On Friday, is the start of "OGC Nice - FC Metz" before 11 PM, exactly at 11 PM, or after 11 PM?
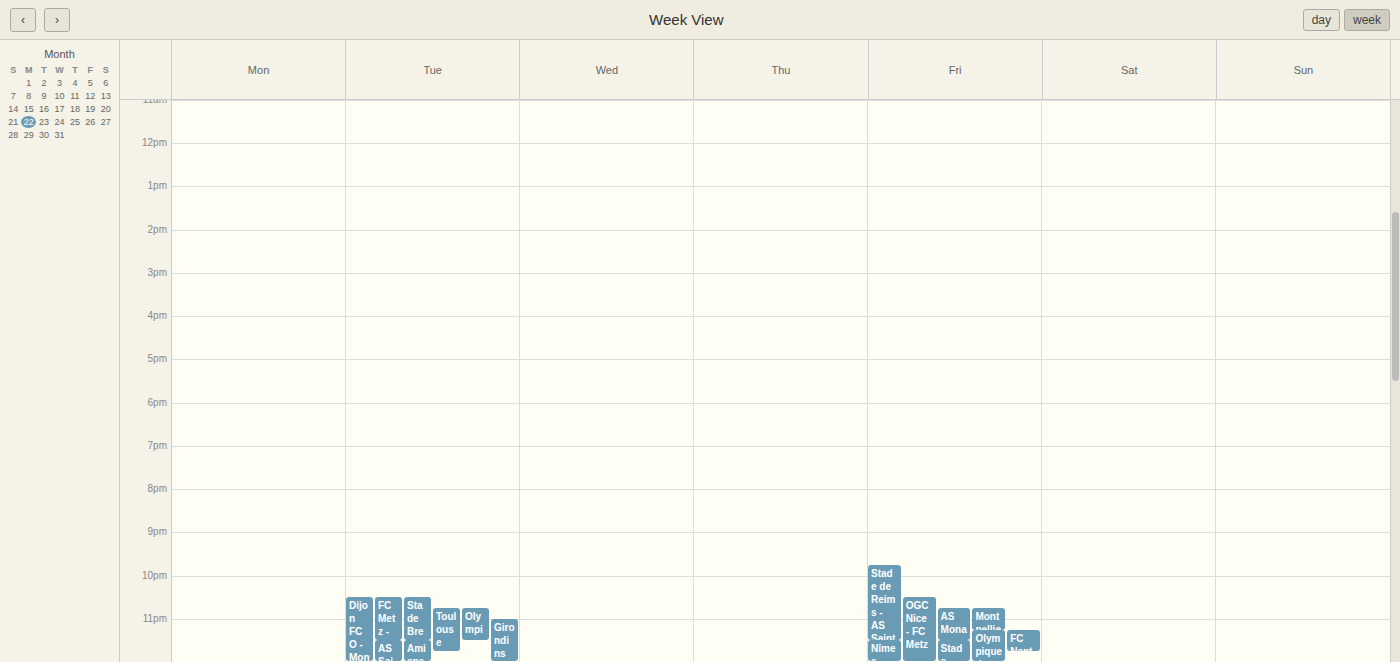
10:30 PM -- before 11 PM, 30 minutes above the 11 PM line.